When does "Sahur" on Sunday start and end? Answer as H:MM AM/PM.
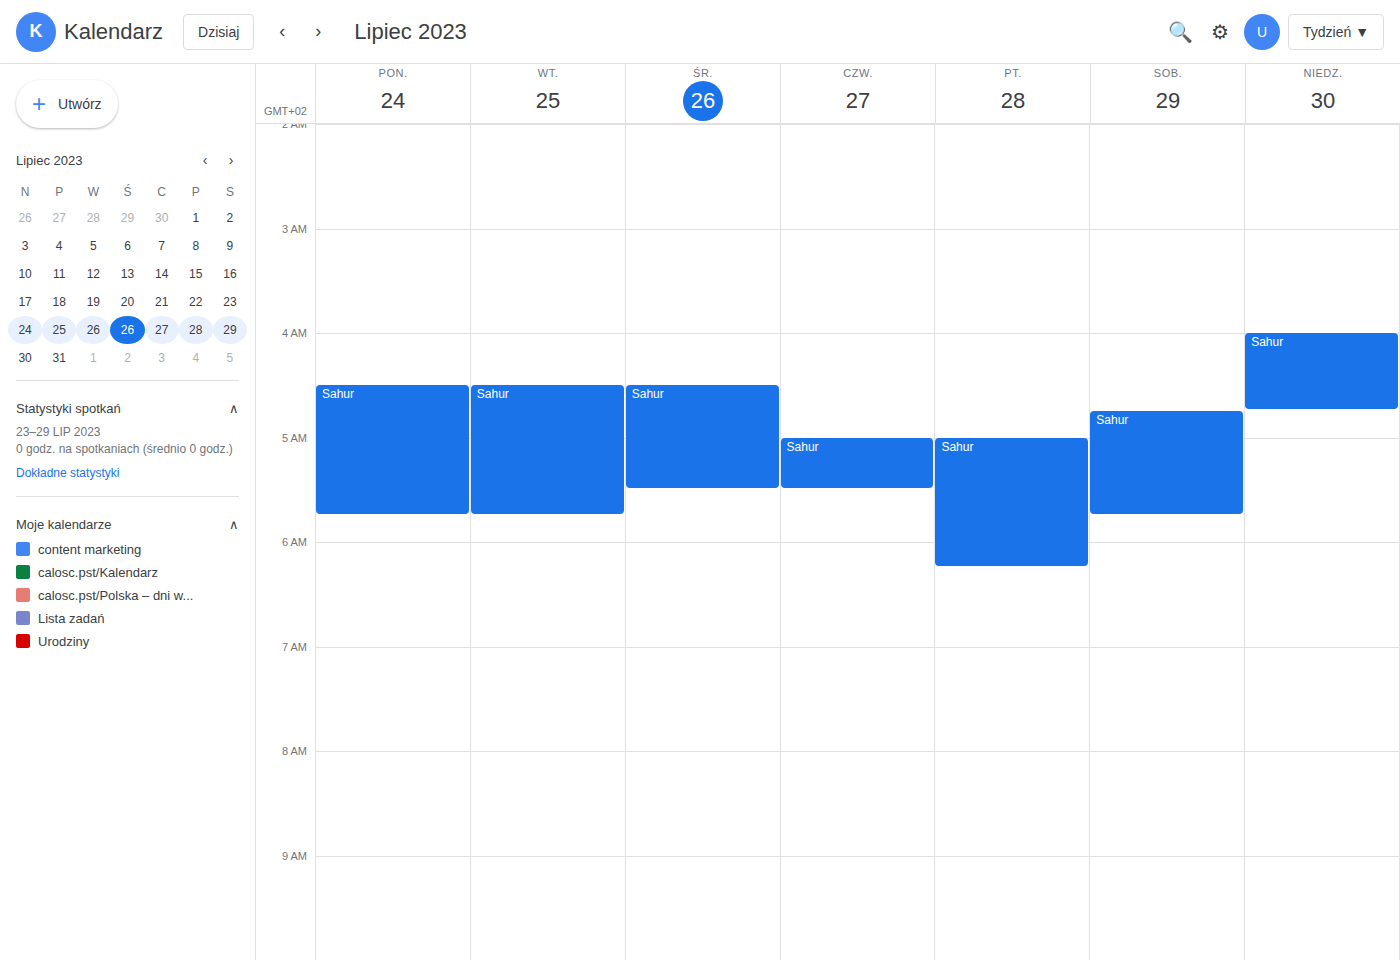
4:00 AM to 4:45 AM